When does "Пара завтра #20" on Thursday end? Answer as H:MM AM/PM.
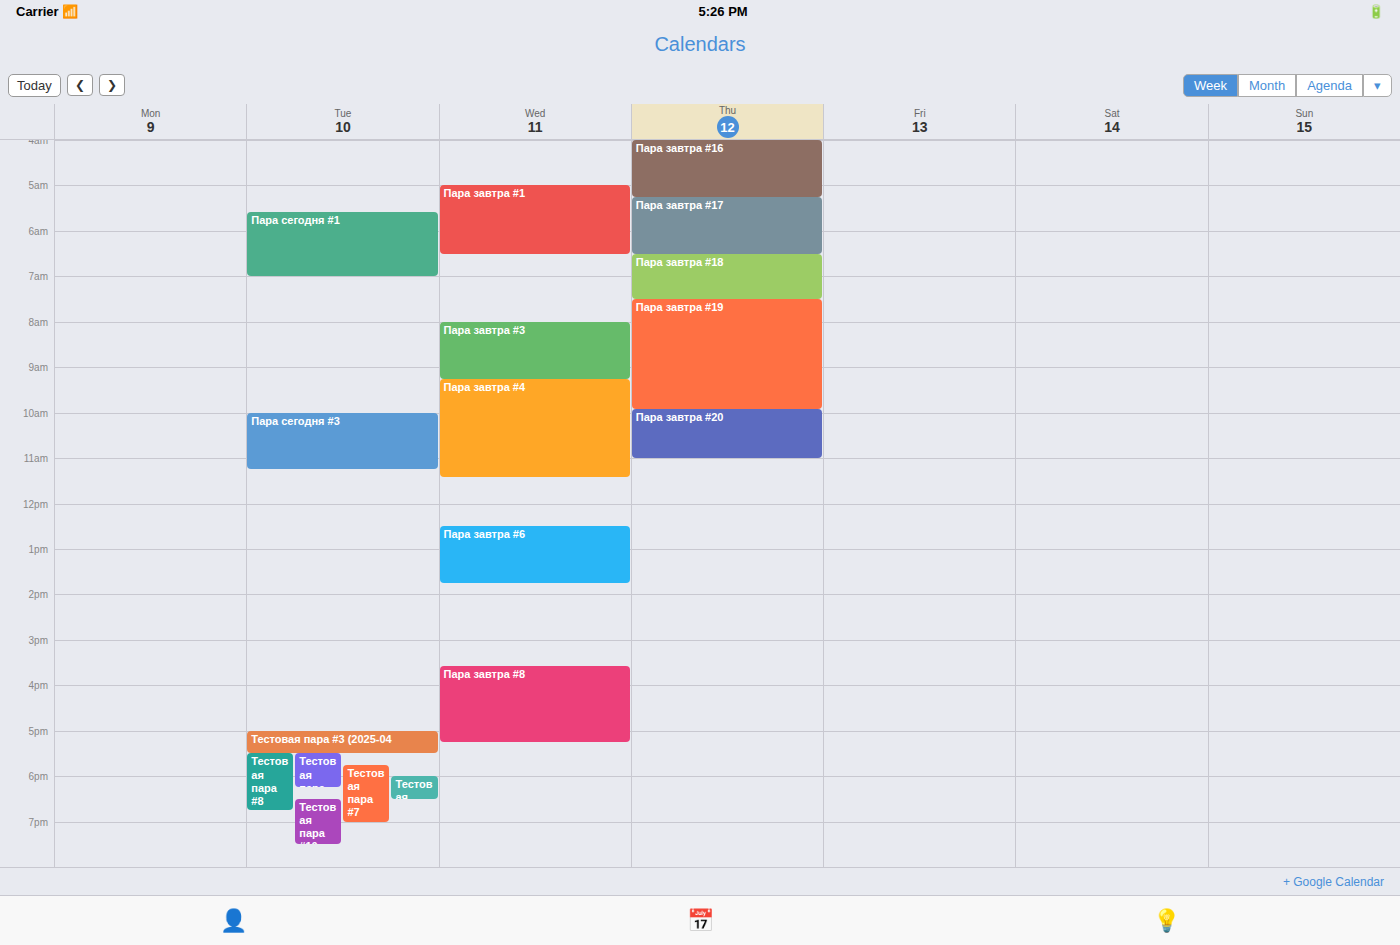
11:00 AM